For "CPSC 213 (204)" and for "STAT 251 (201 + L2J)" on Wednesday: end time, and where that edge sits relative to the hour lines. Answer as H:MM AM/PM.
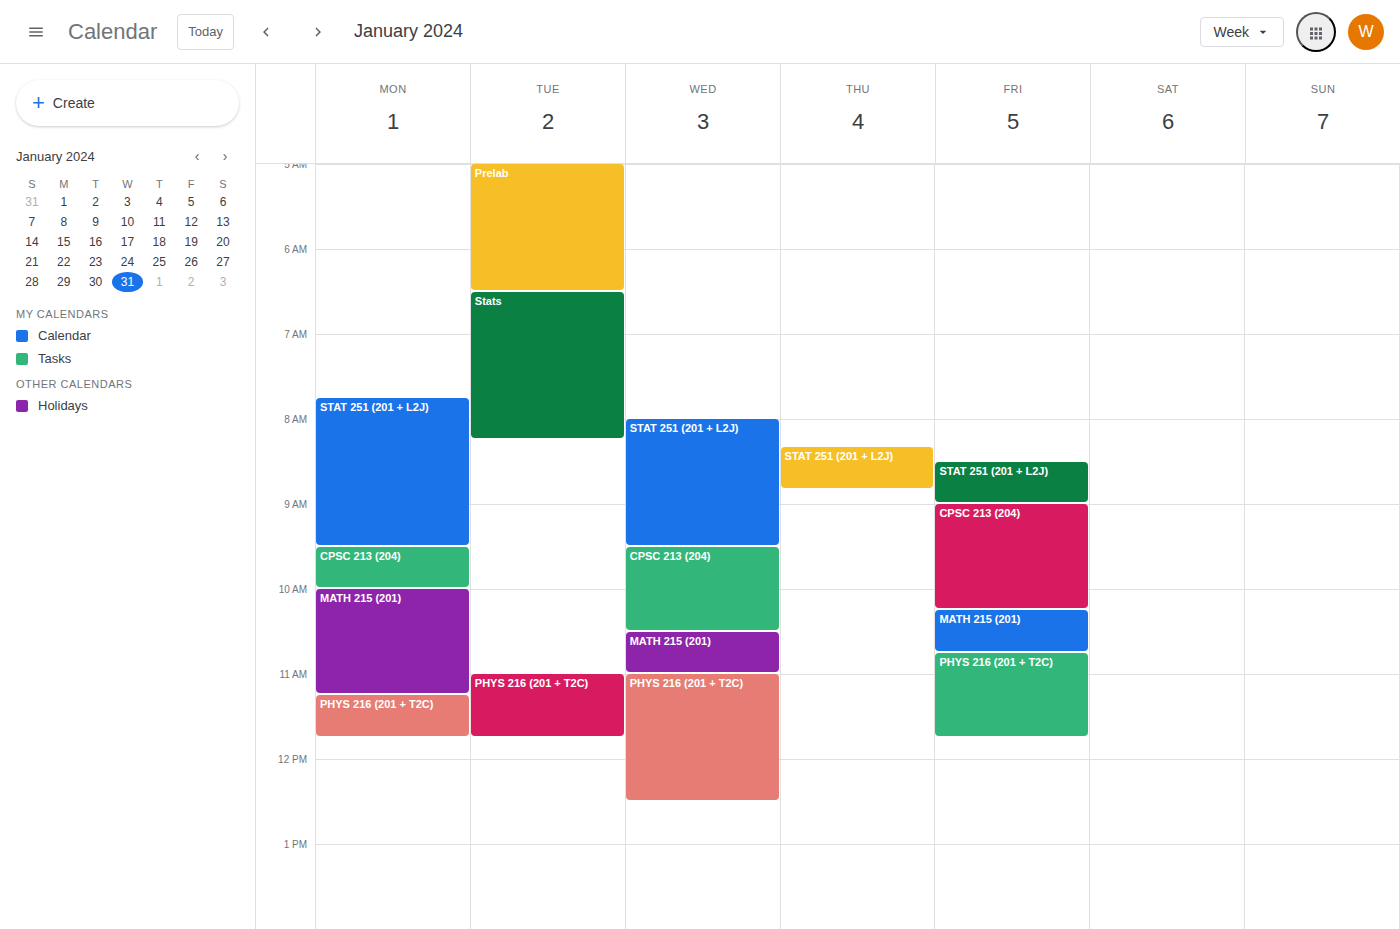
"CPSC 213 (204)": 10:30 AM, halfway between the 10 AM and 11 AM lines. "STAT 251 (201 + L2J)": 9:30 AM, halfway between the 9 AM and 10 AM lines.